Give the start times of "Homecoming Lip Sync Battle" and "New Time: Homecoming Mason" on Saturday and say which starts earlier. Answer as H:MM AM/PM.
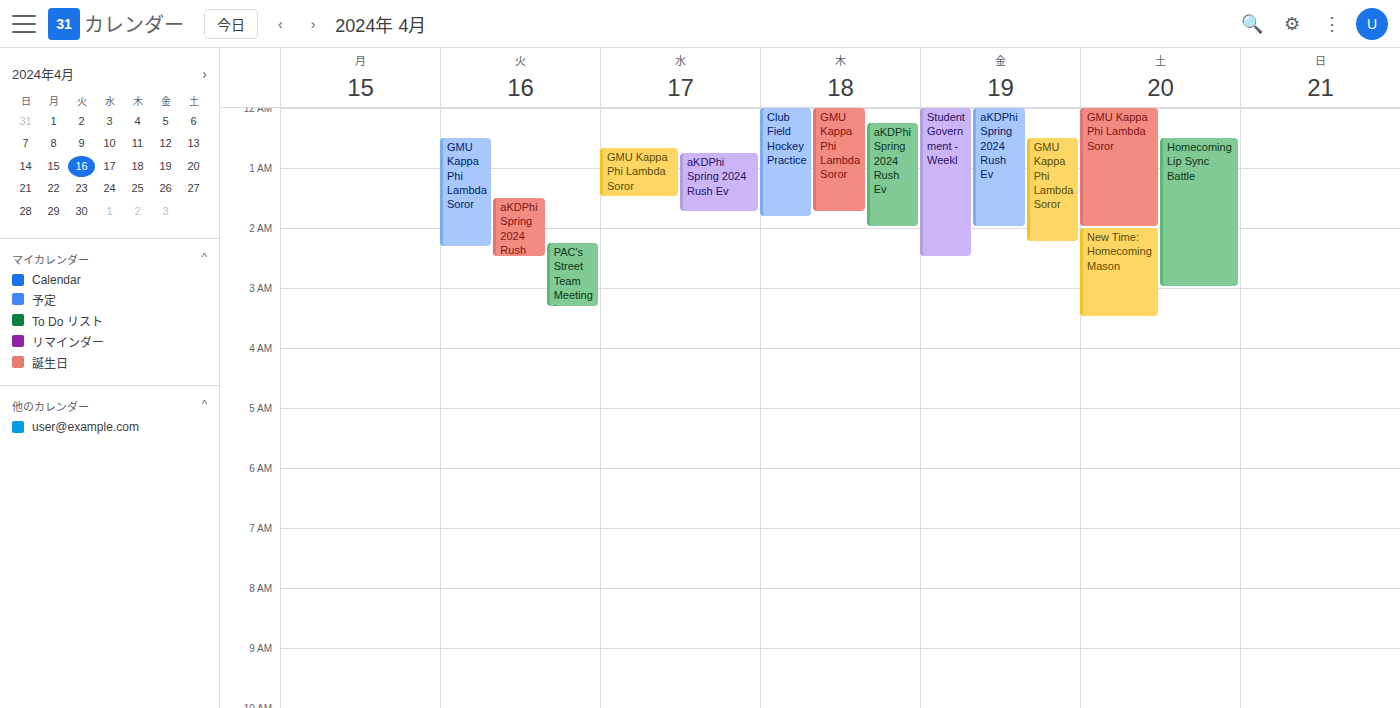
"Homecoming Lip Sync Battle" 12:30 AM; "New Time: Homecoming Mason" 2:00 AM.